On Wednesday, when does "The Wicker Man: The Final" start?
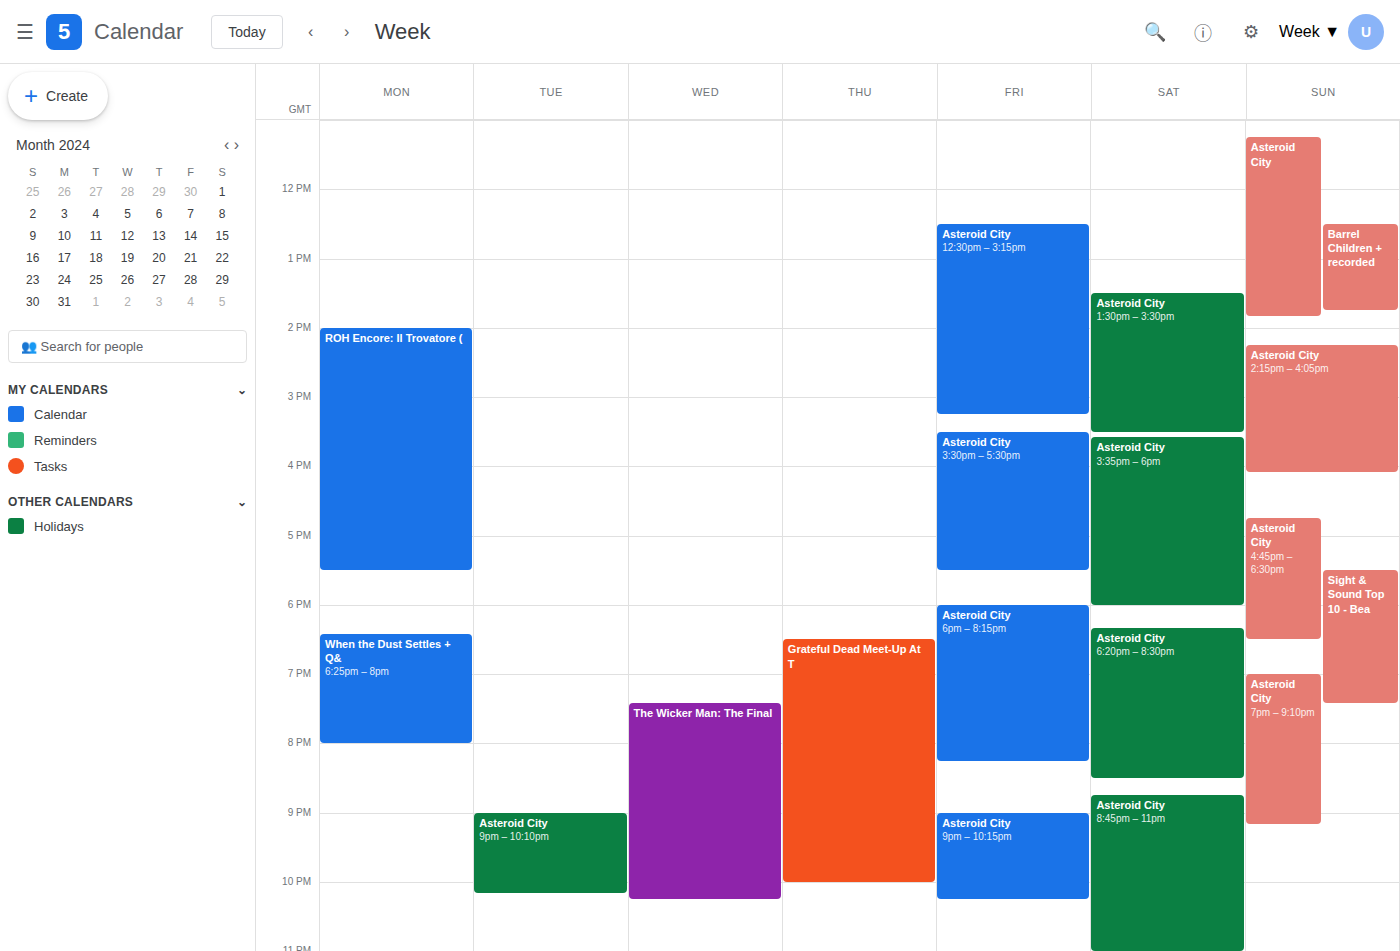
7:25 PM